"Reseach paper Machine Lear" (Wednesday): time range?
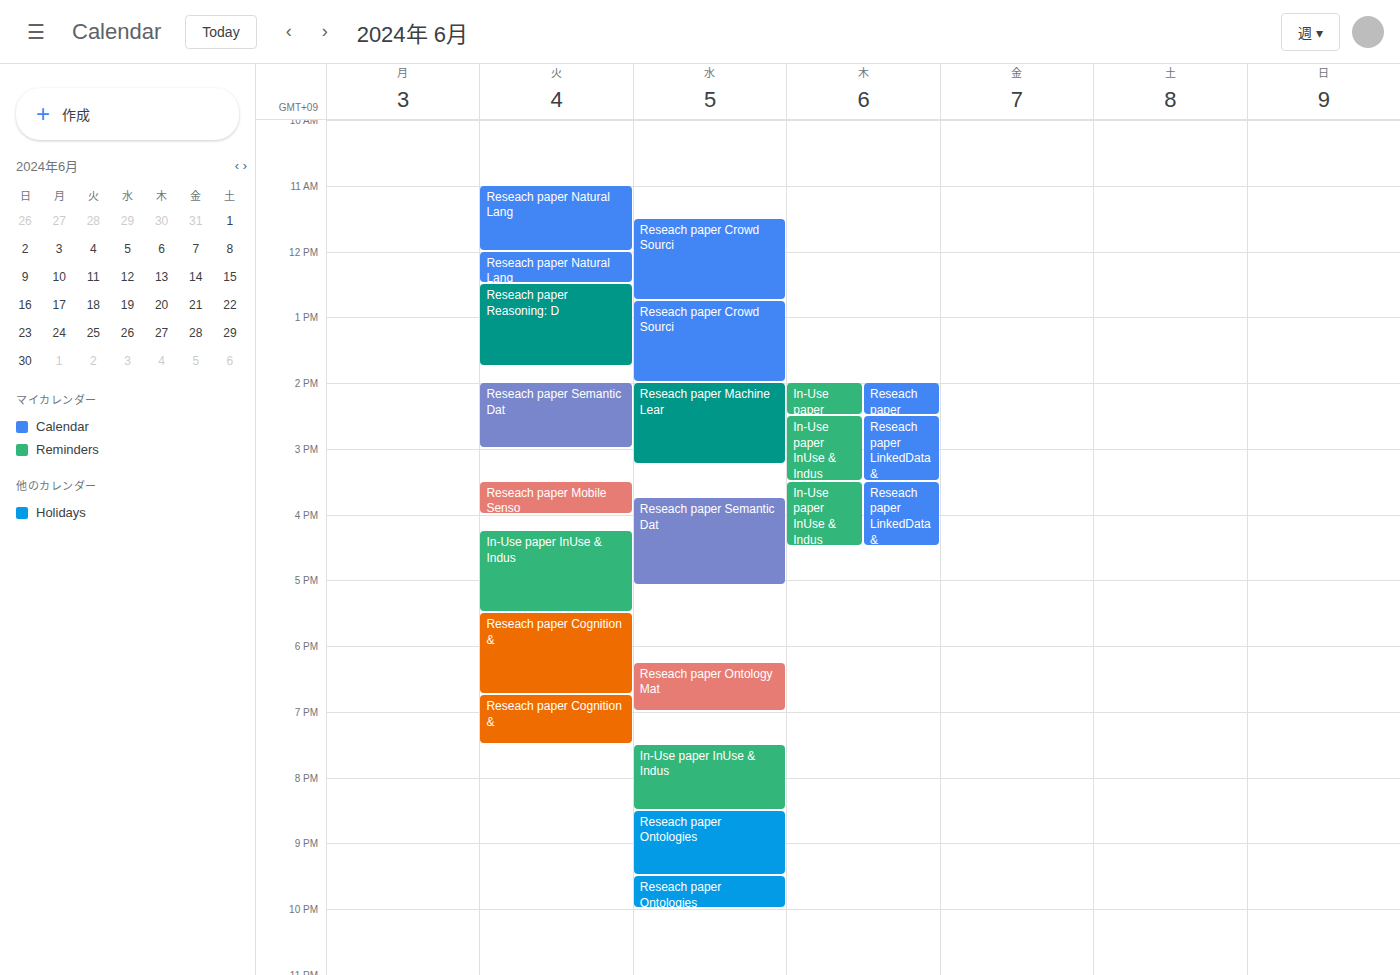
2:00 PM to 3:15 PM